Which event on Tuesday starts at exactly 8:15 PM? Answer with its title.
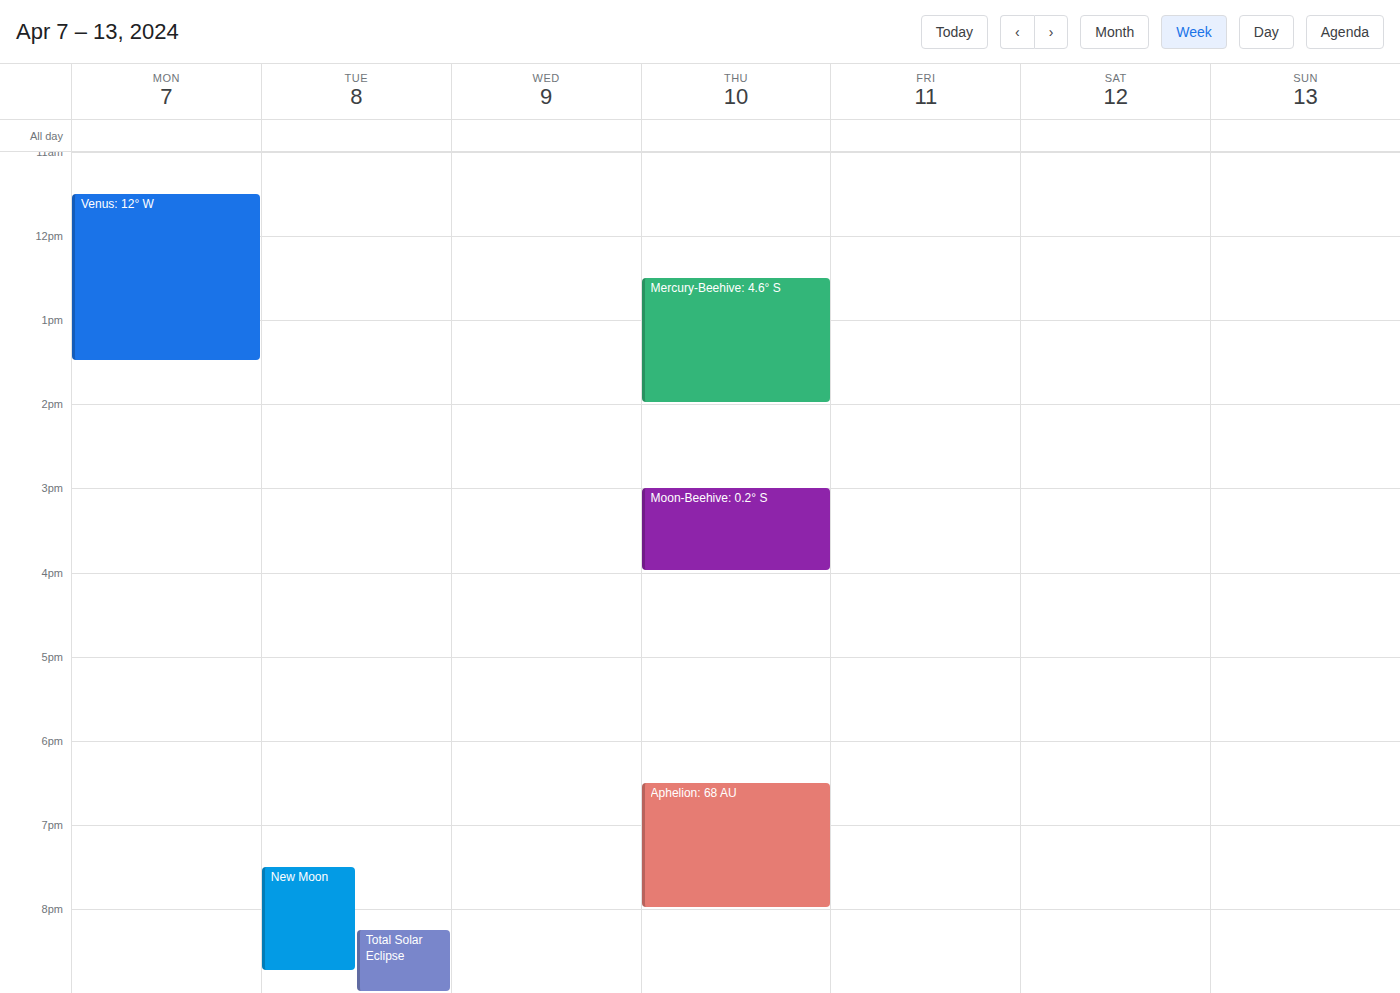
"Total Solar Eclipse"